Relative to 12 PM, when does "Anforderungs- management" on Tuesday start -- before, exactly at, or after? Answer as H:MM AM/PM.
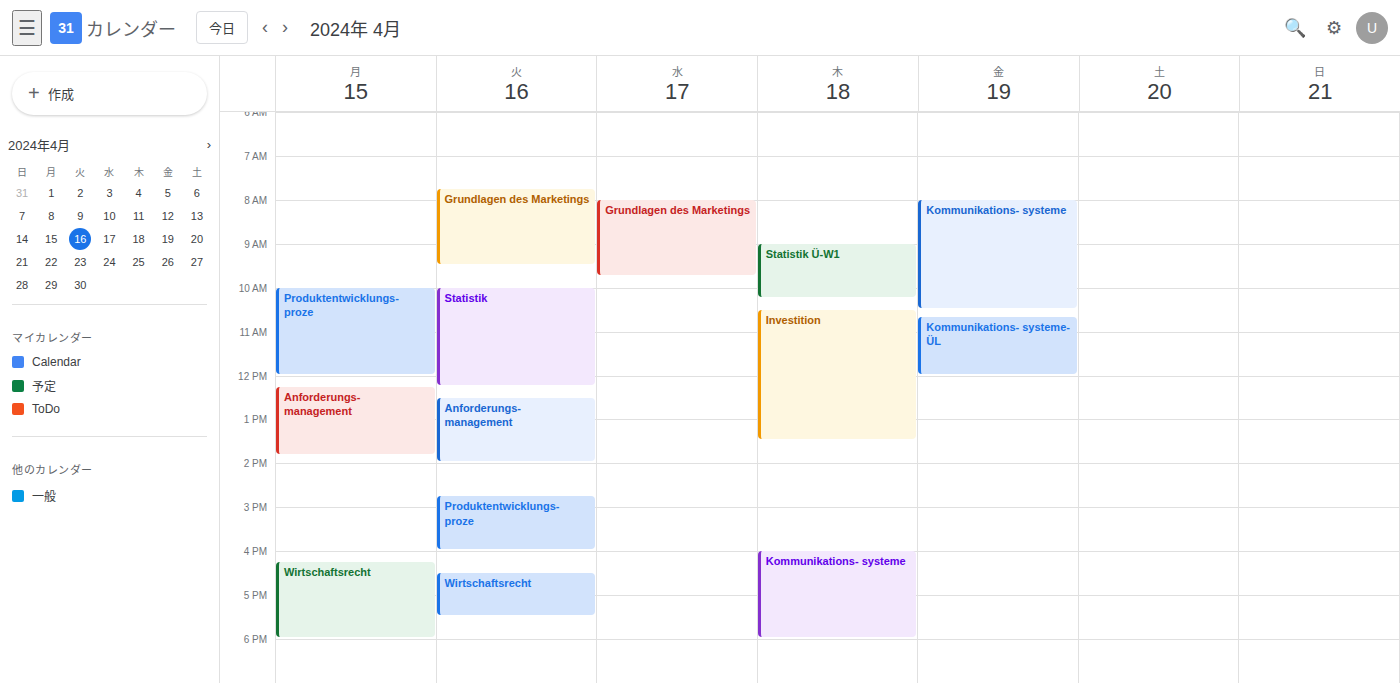
12:30 PM -- after 12 PM, 30 minutes below the 12 PM line.